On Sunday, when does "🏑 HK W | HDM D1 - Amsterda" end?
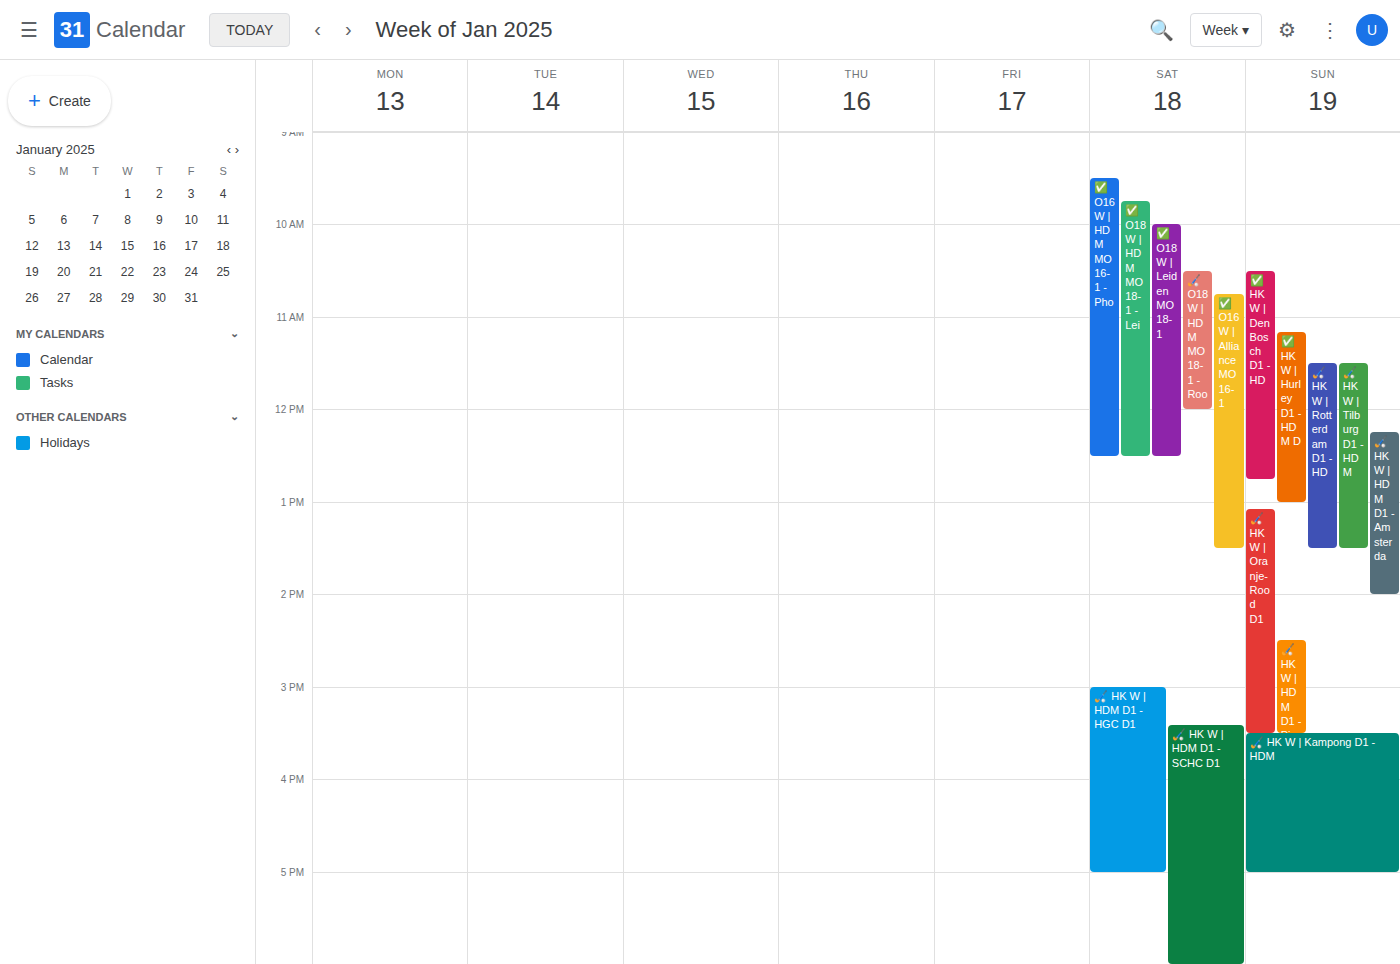
2:00 PM